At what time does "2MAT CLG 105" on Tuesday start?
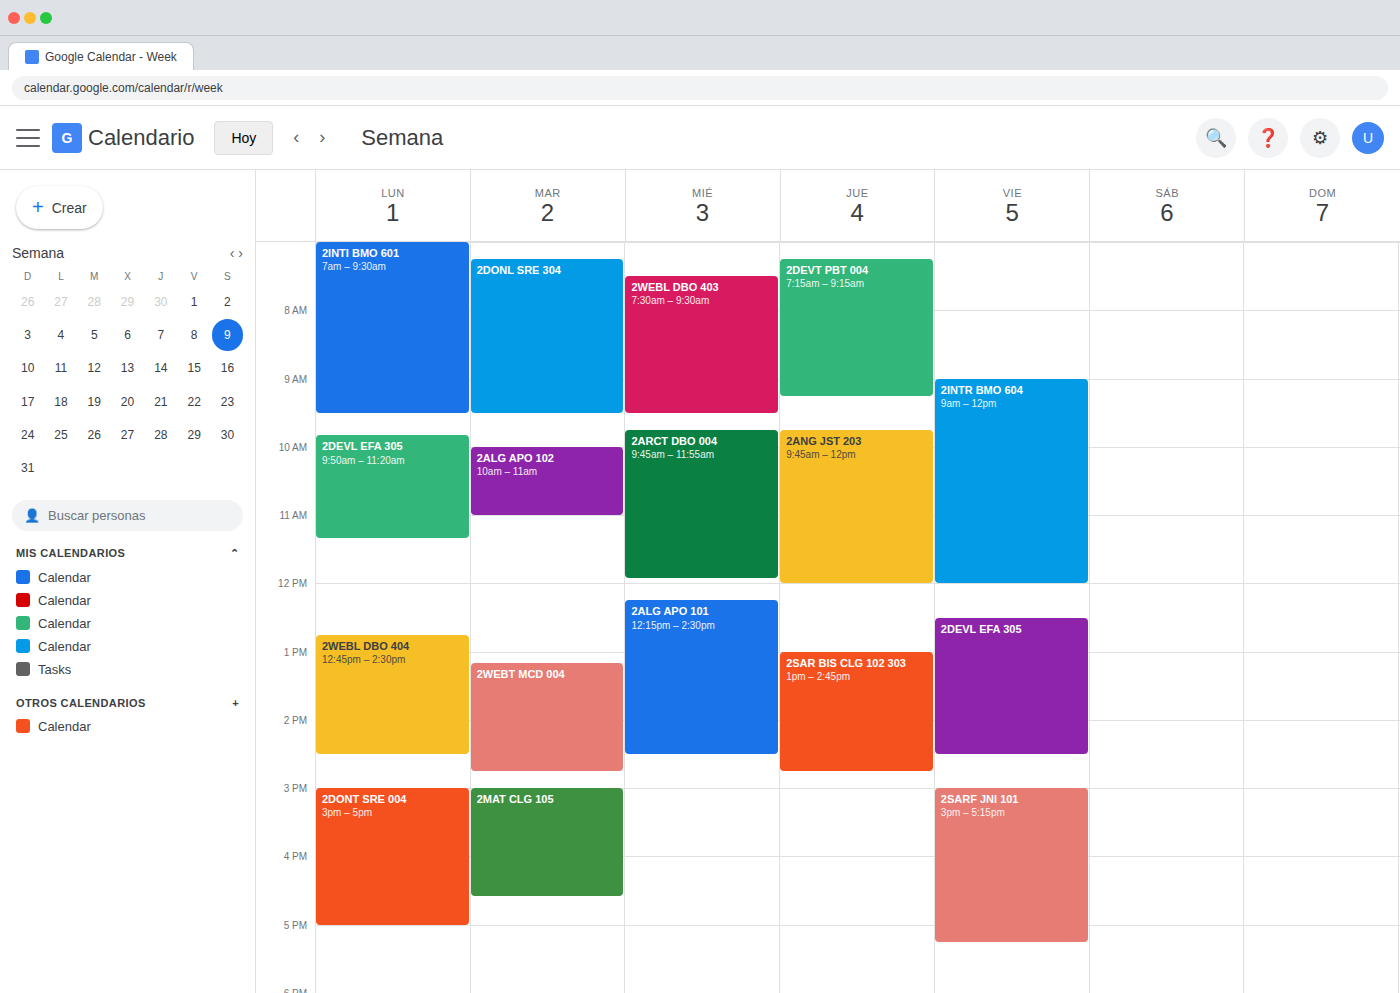
3:00 PM